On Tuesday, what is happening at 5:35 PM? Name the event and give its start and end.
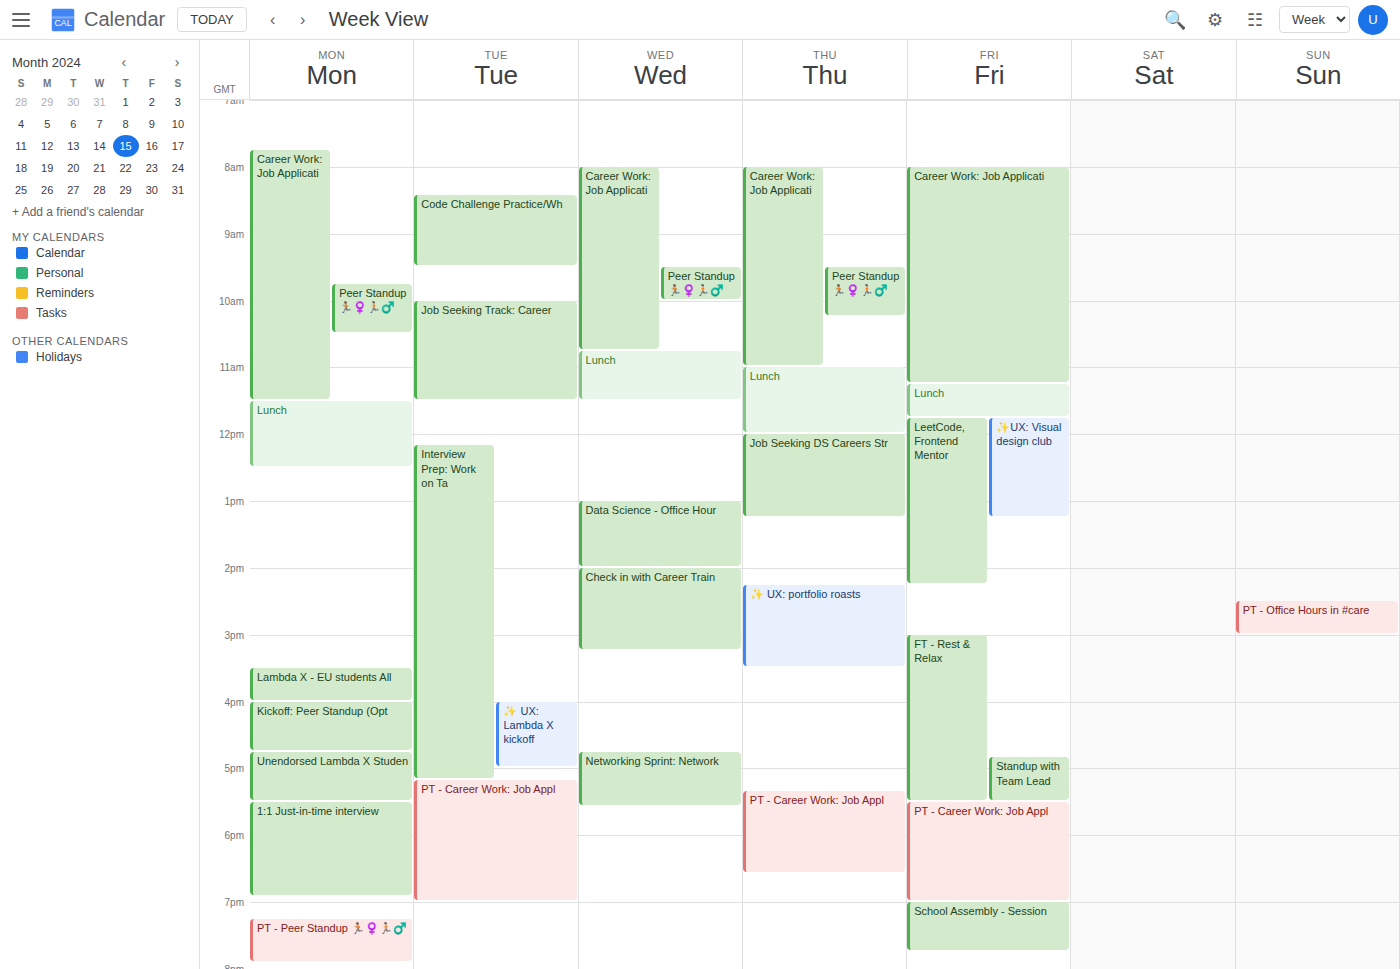
"PT - Career Work: Job Appl", 5:10 PM to 7:00 PM